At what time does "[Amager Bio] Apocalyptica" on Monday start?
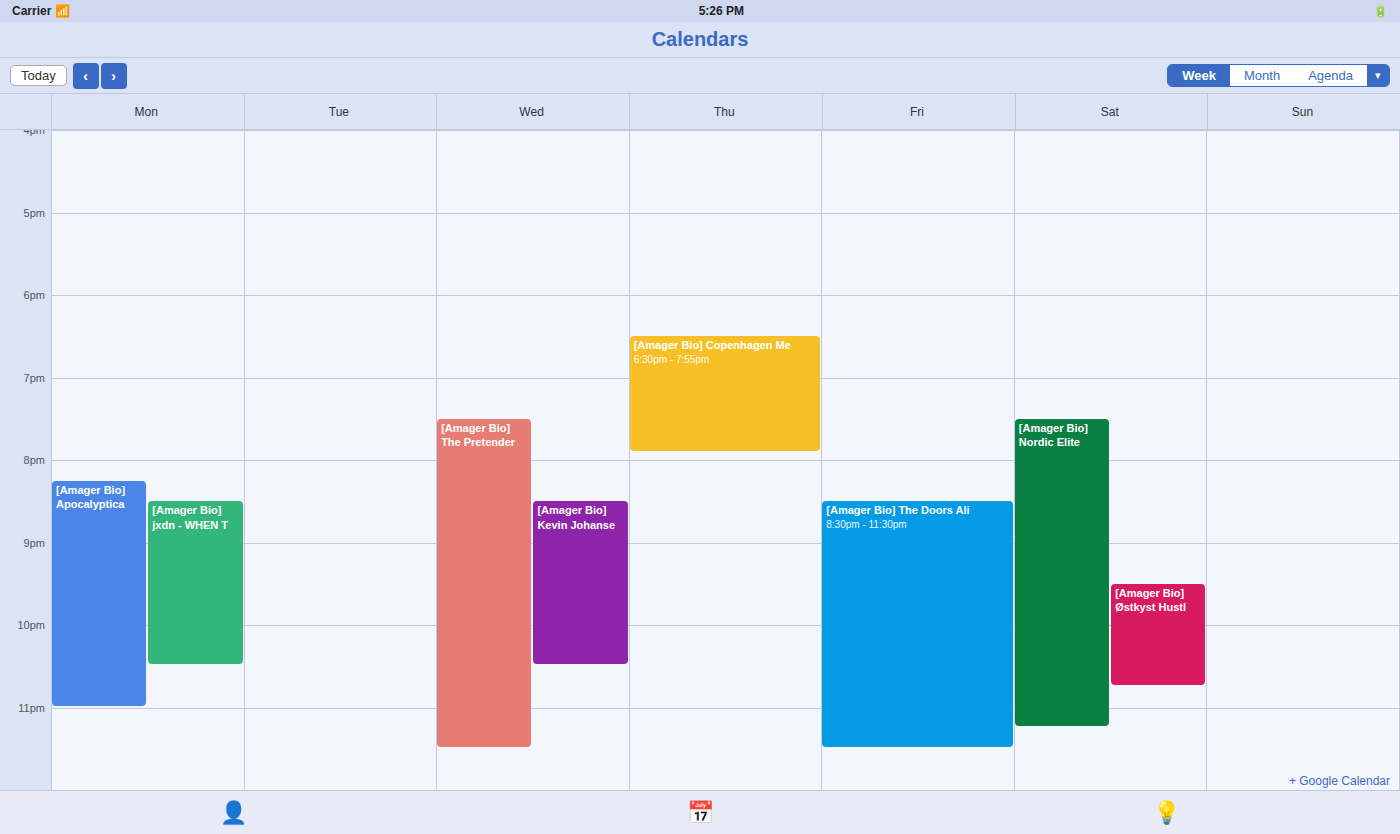
8:15 PM